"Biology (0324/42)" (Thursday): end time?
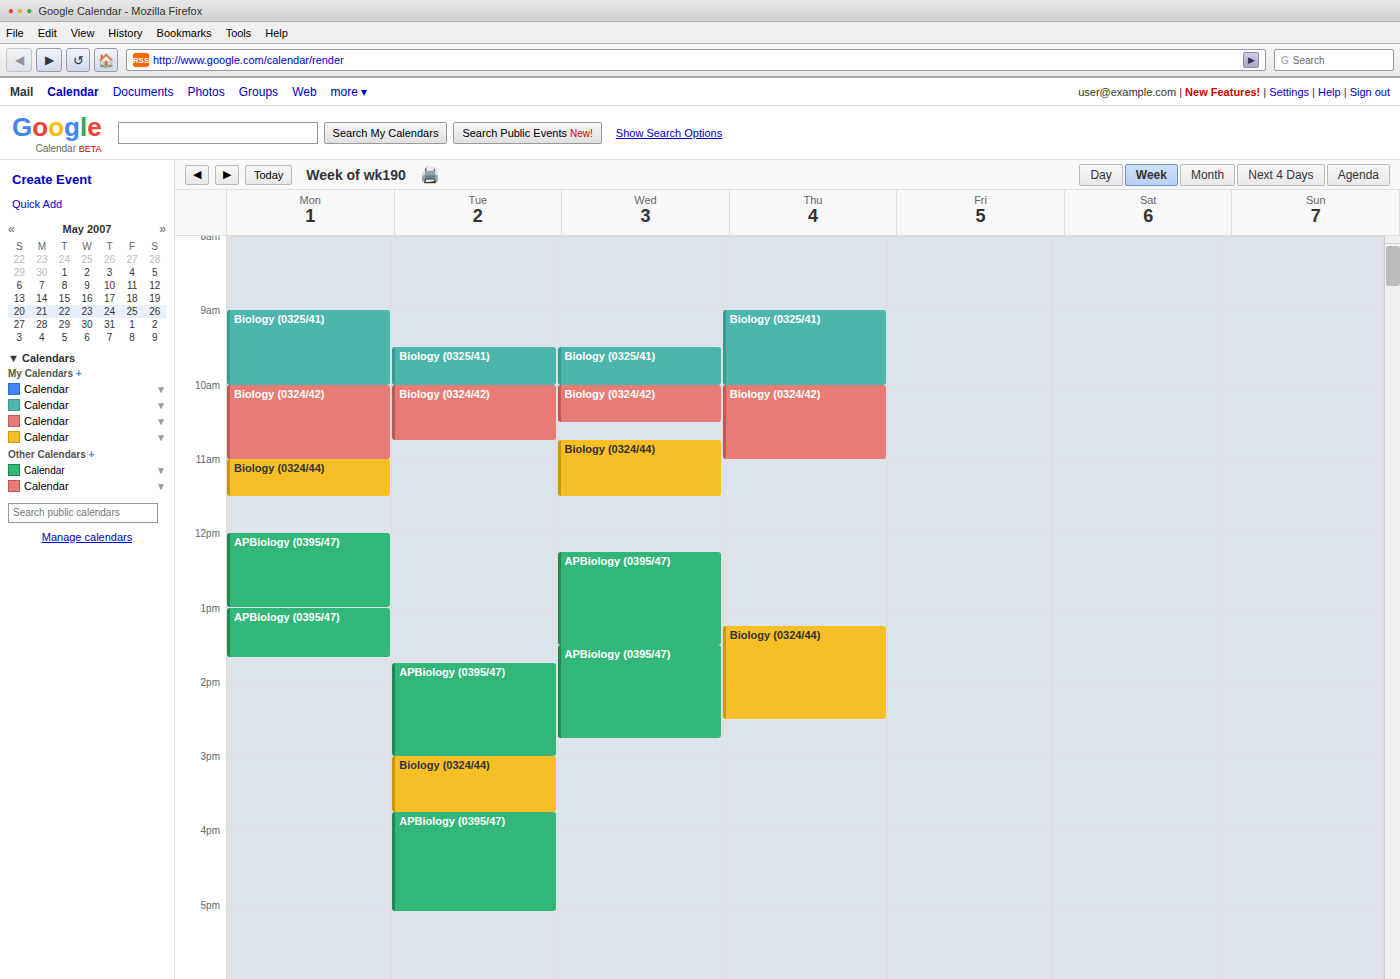
11:00